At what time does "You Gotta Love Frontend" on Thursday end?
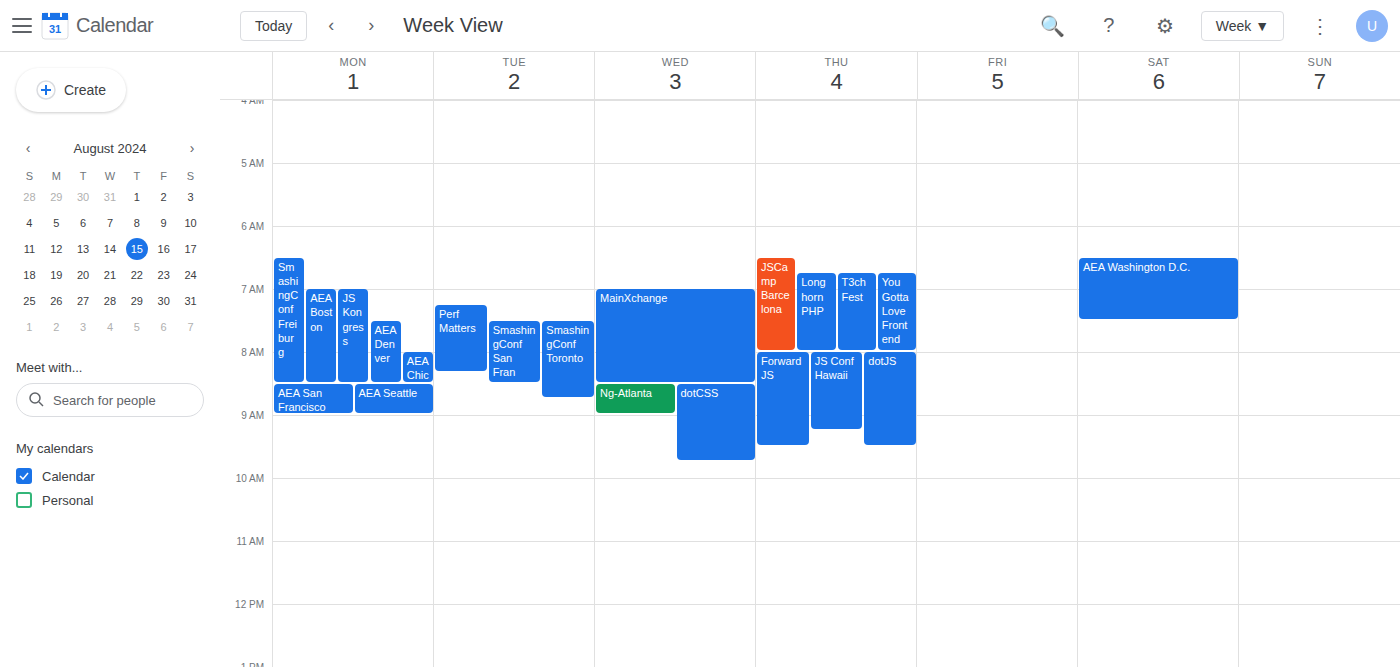
8:00 AM